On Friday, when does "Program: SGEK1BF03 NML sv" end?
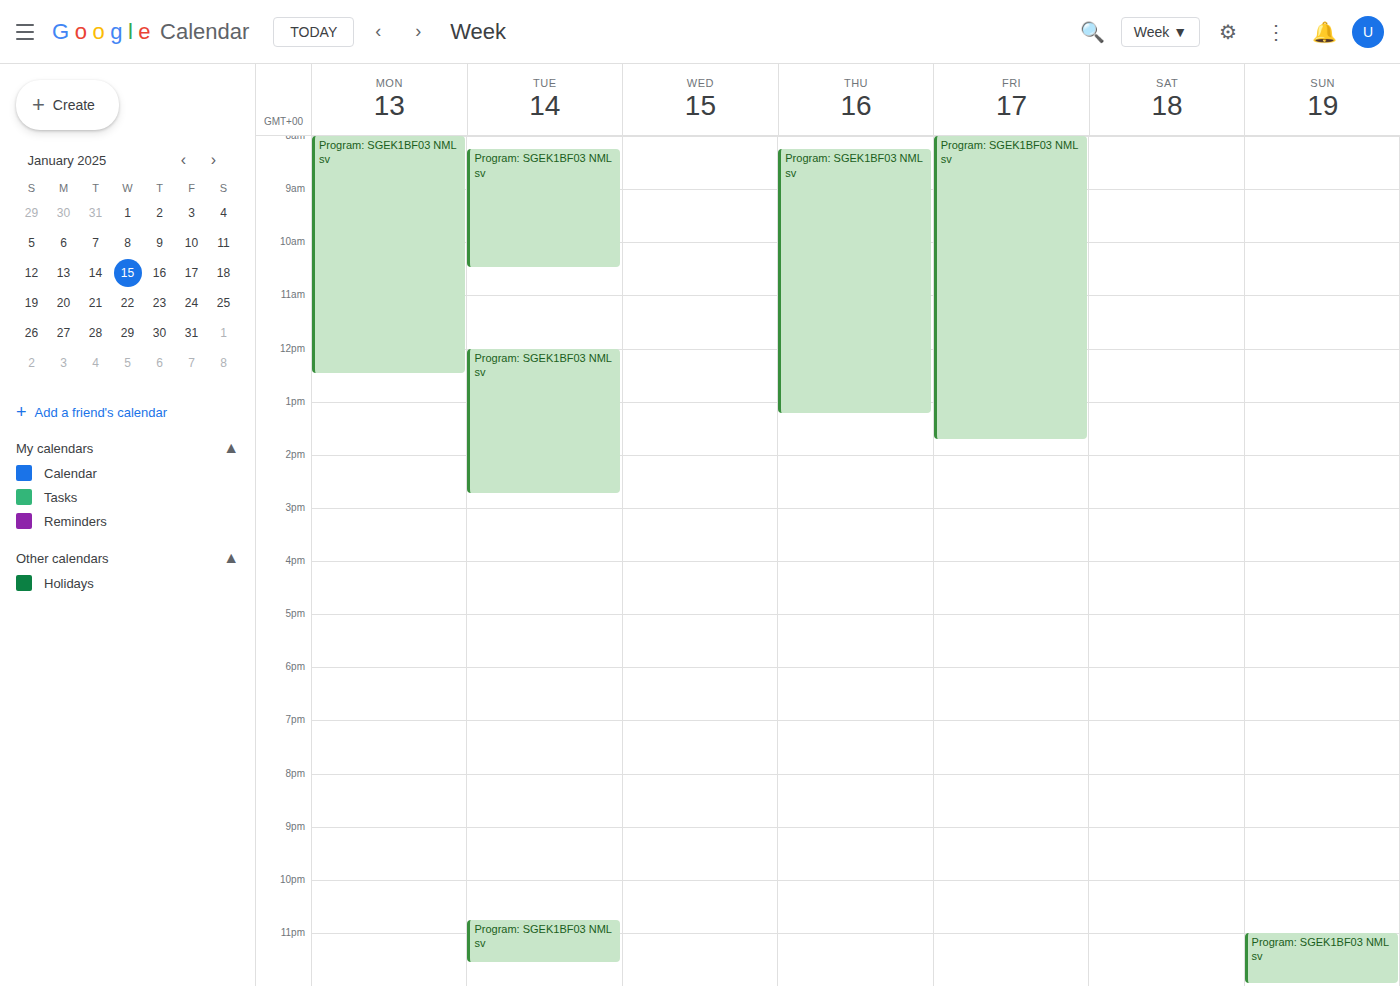
13:45